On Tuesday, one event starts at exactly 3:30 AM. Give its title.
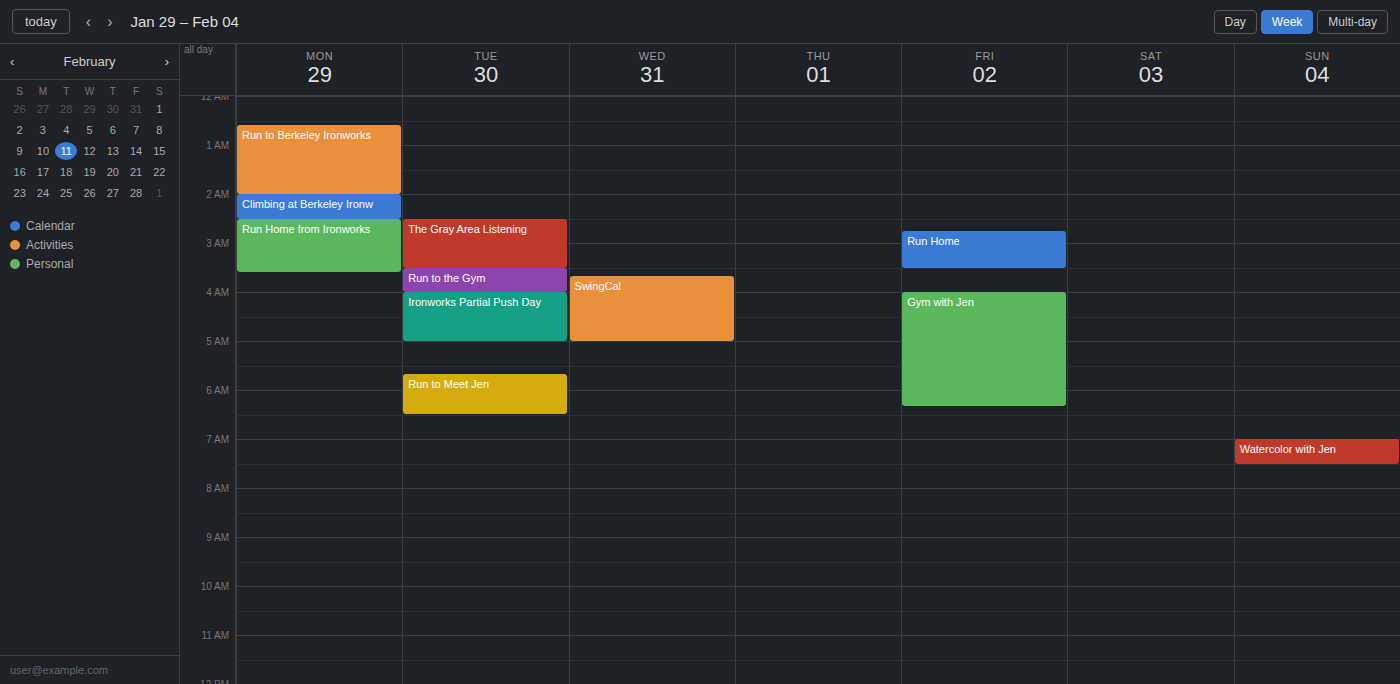
"Run to the Gym"